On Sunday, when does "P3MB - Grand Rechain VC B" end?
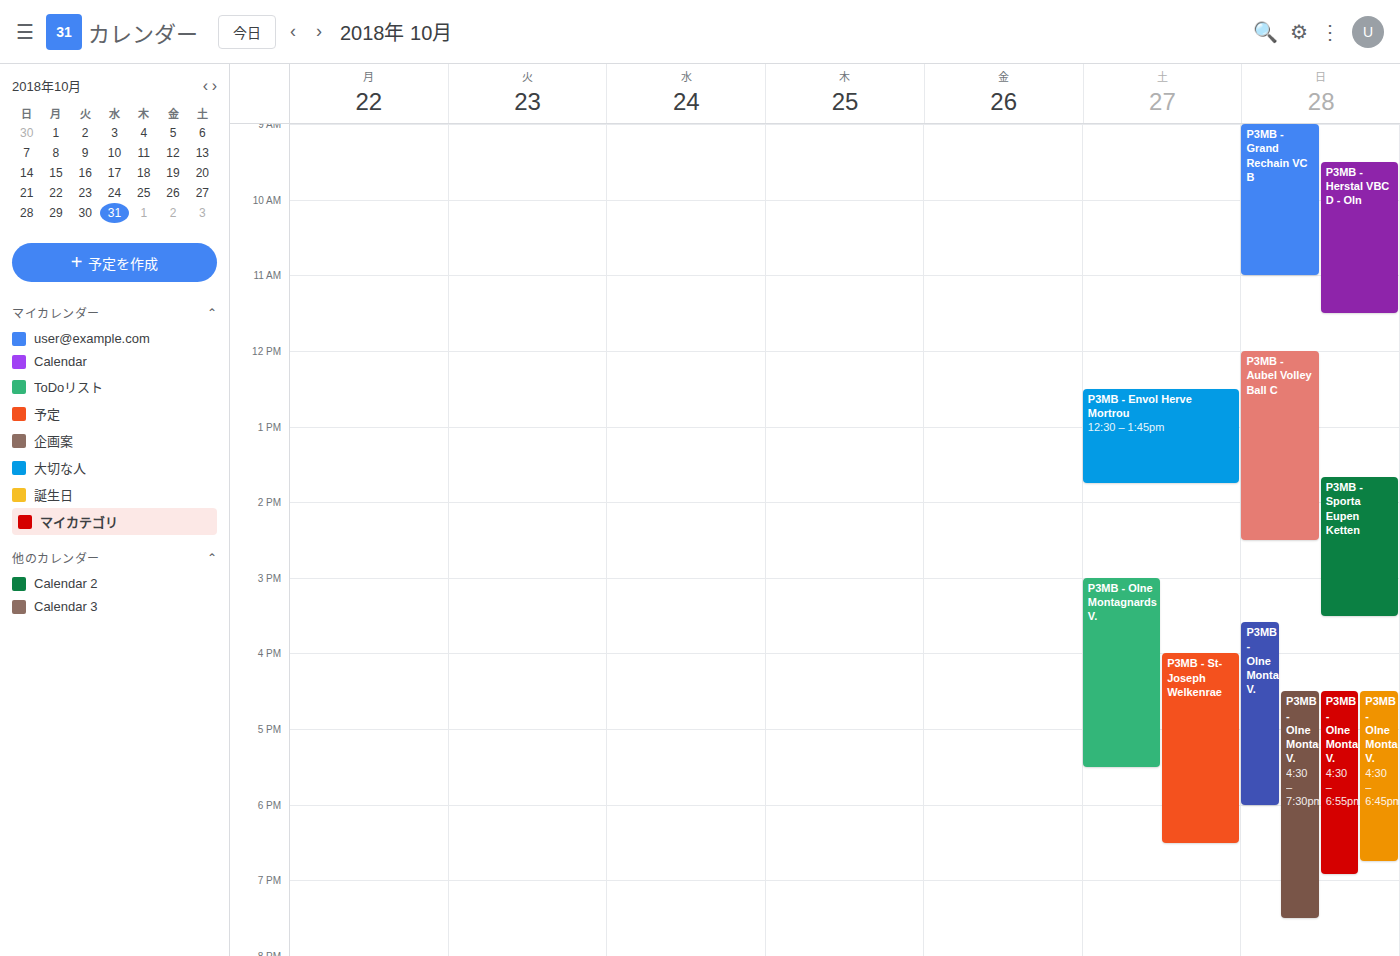
11:00